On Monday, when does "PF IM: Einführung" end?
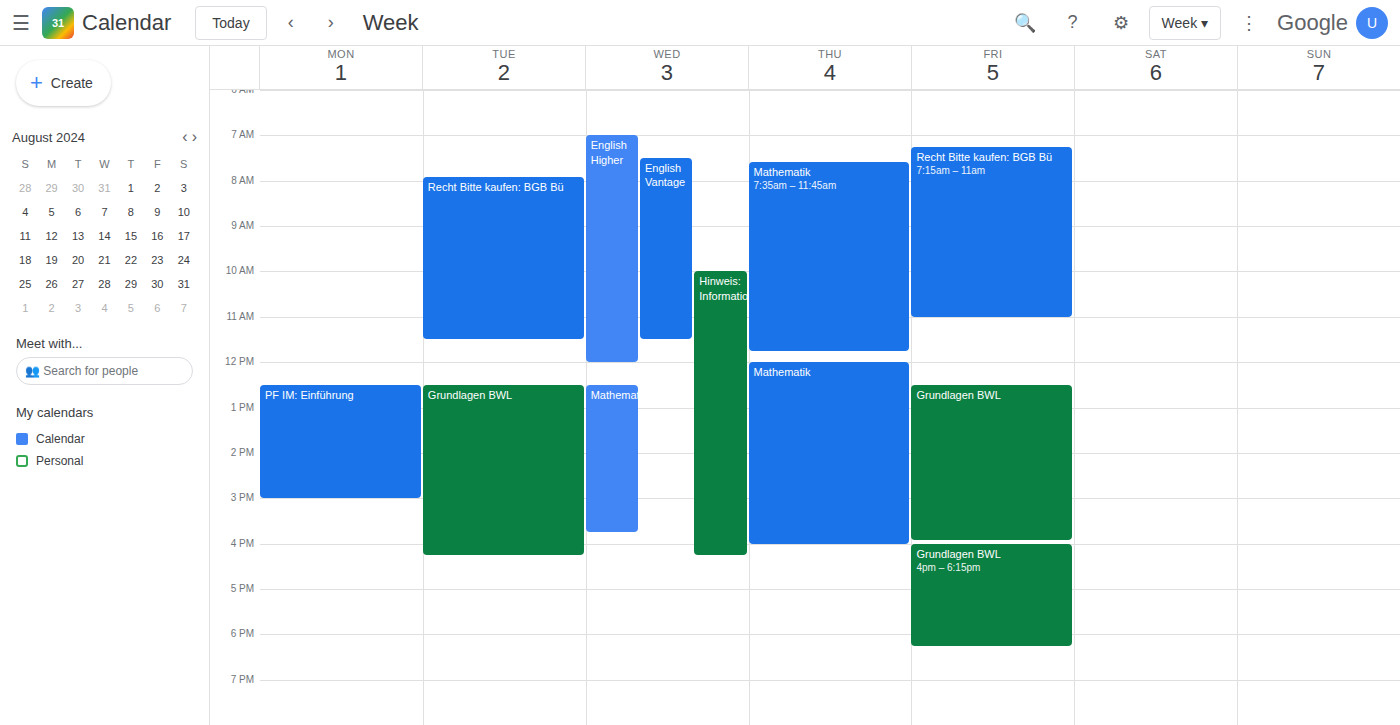
3:00 PM